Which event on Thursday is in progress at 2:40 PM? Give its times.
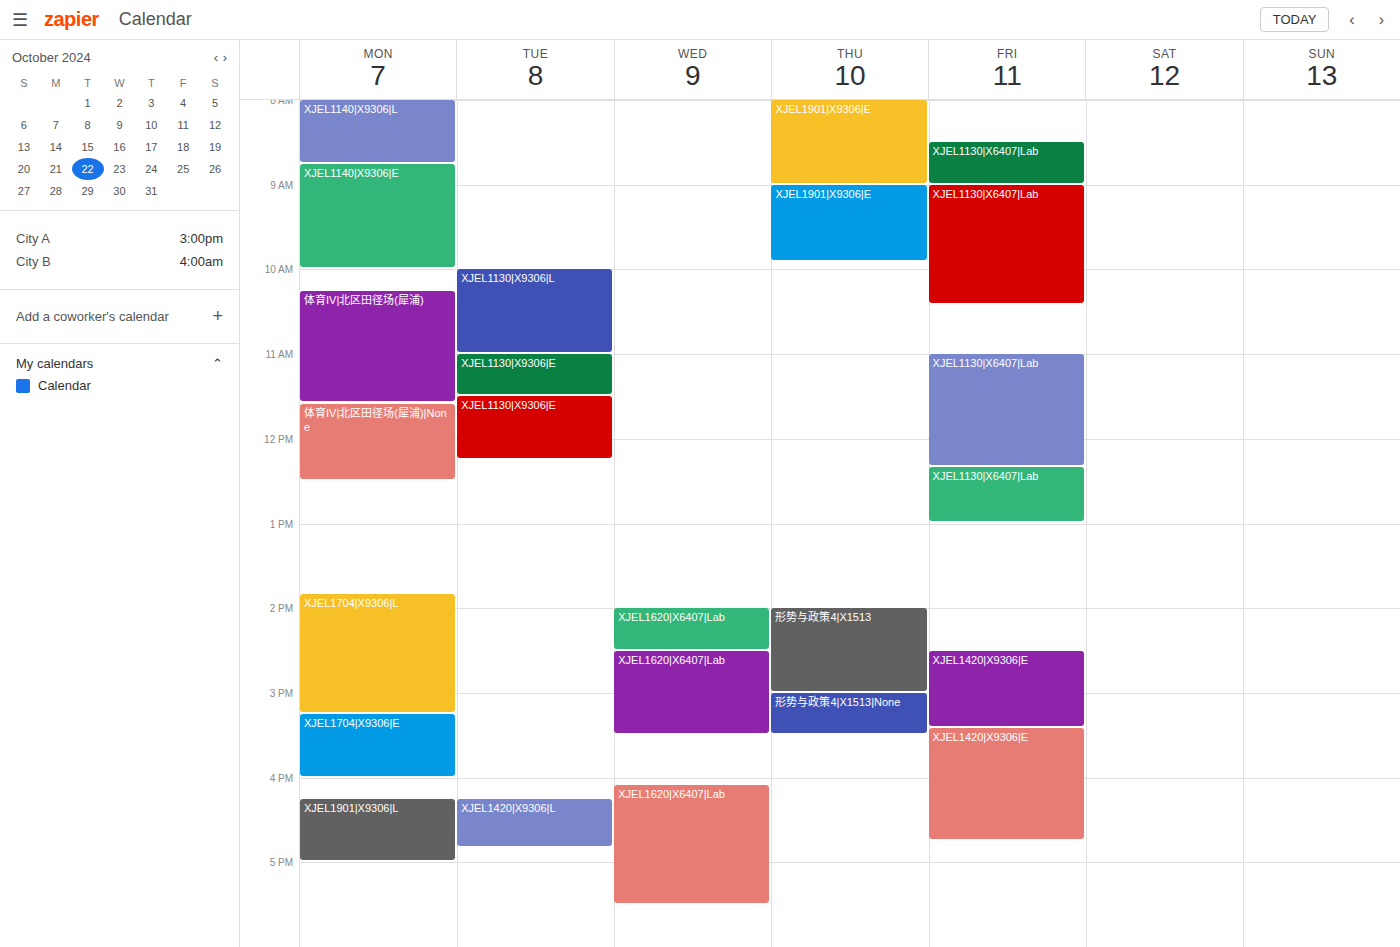
"形势与政策4|X1513", 2:00 PM to 3:00 PM